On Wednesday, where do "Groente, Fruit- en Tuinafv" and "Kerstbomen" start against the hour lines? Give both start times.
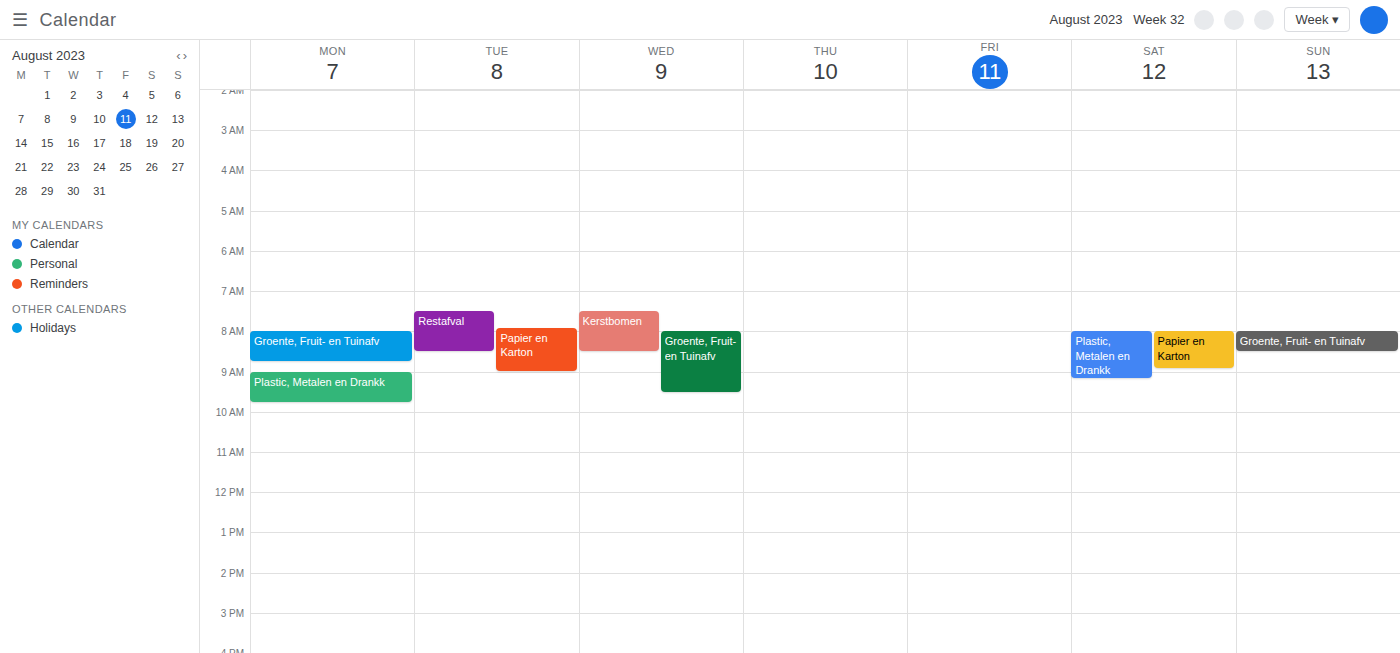
"Groente, Fruit- en Tuinafv": 8:00 AM, exactly on the 8 AM line. "Kerstbomen": 7:30 AM, halfway between the 7 AM and 8 AM lines.